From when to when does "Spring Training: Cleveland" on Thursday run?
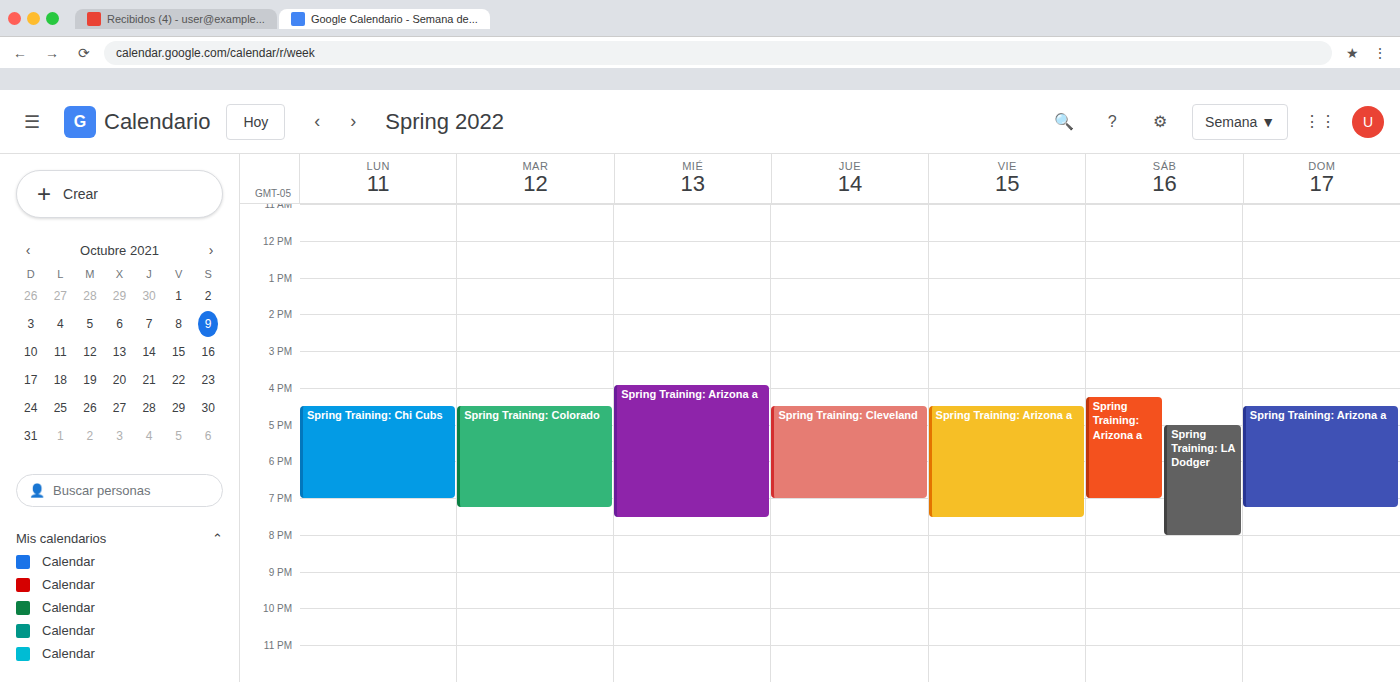
16:30 to 19:00